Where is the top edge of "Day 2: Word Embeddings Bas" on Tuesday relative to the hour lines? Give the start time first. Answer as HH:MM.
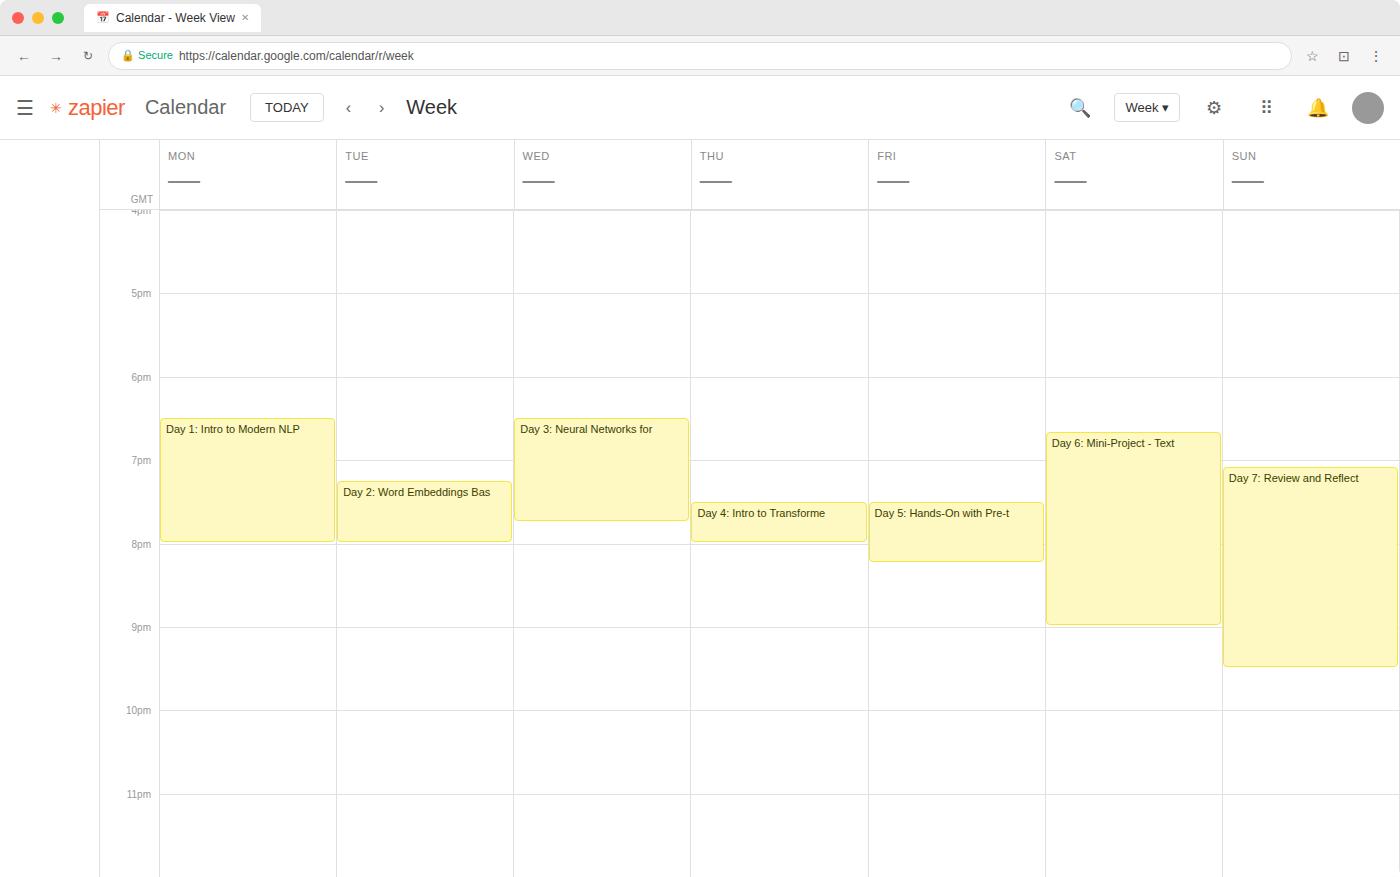
19:15 -- neither: a quarter of the way from the 19:00 line to the 20:00 line.